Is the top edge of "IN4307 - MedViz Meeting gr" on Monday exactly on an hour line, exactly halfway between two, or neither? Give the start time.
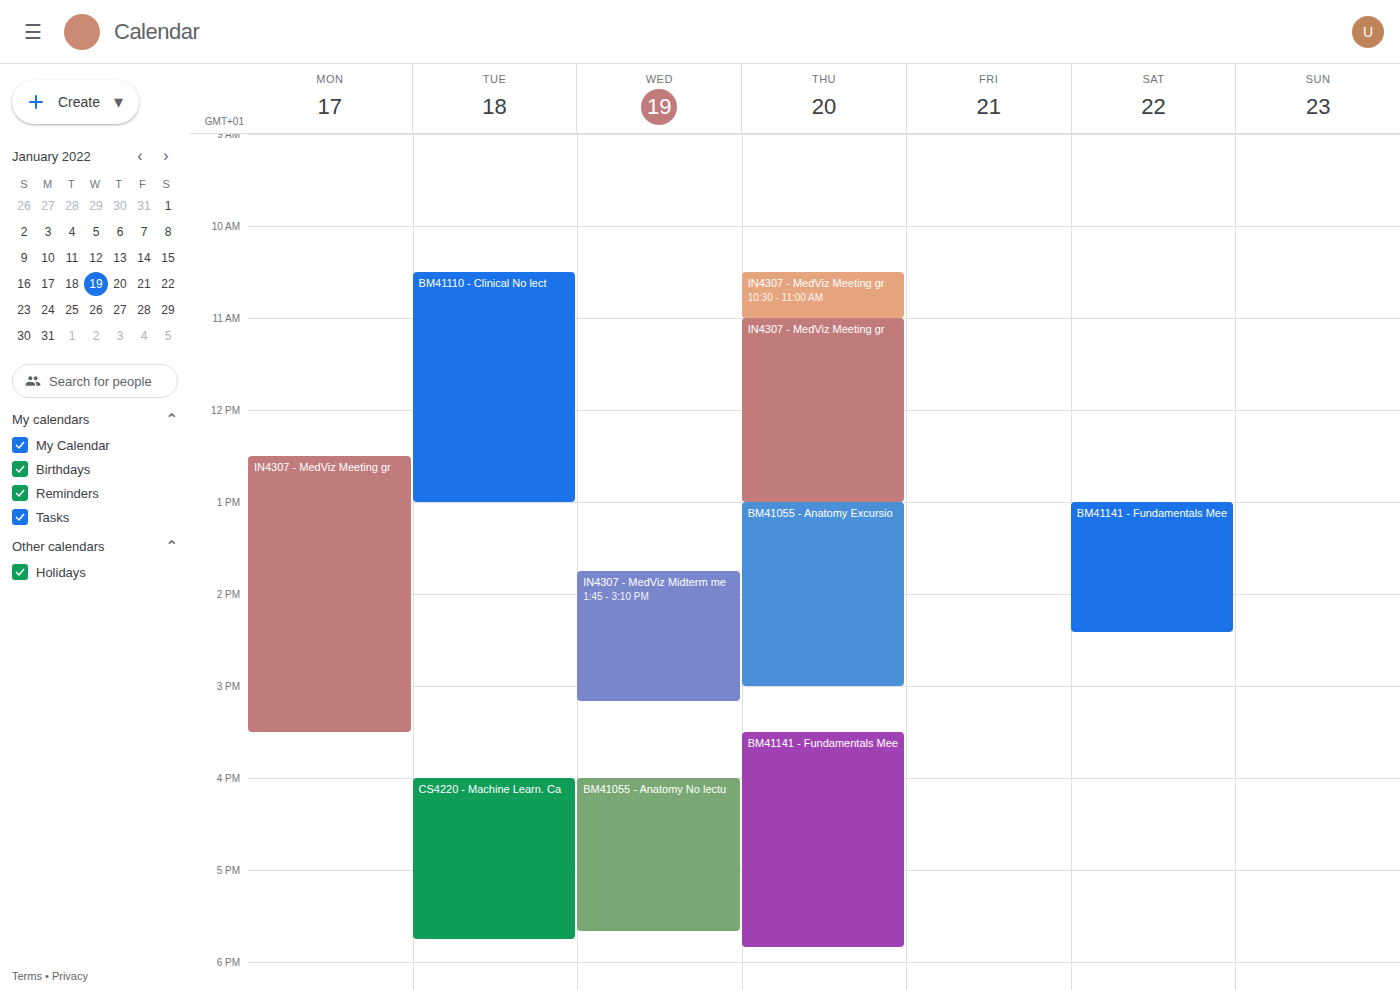
12:30 PM -- halfway between the 12 PM and 1 PM lines.